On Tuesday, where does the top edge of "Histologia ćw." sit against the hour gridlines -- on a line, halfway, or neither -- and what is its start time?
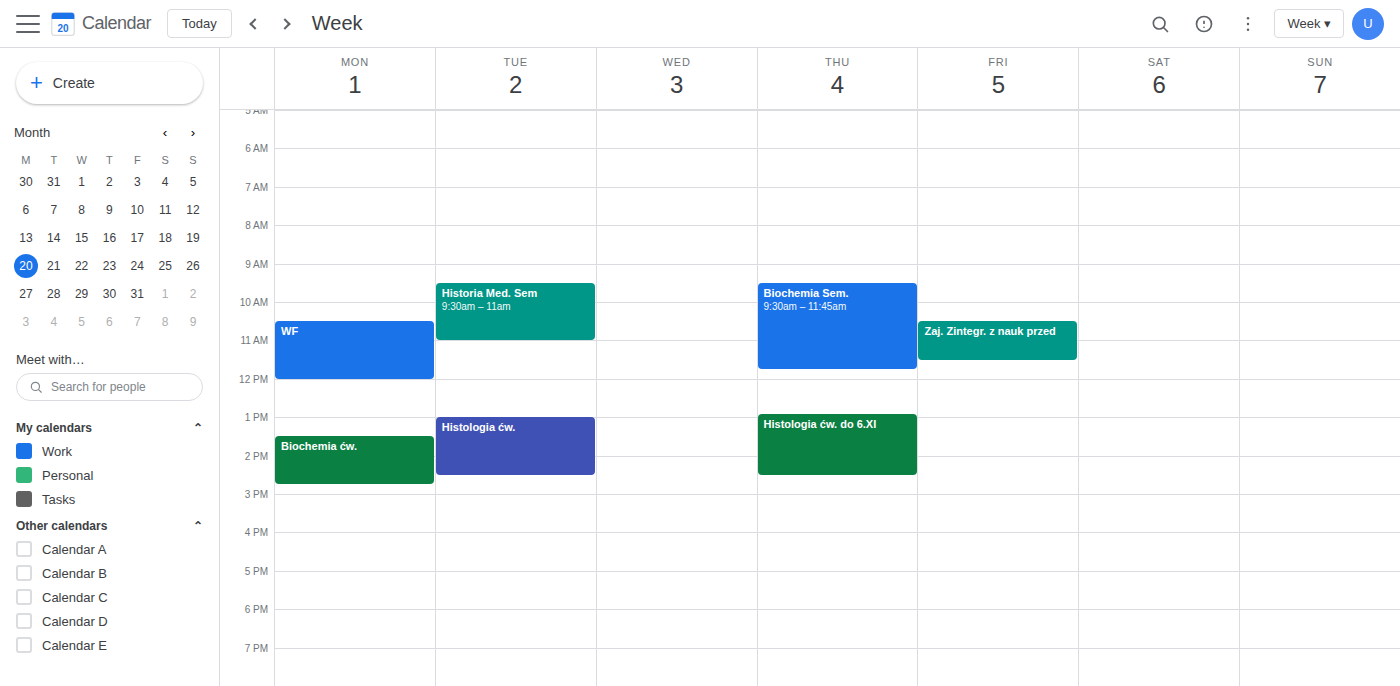
1:00 PM -- exactly on the 1 PM line.